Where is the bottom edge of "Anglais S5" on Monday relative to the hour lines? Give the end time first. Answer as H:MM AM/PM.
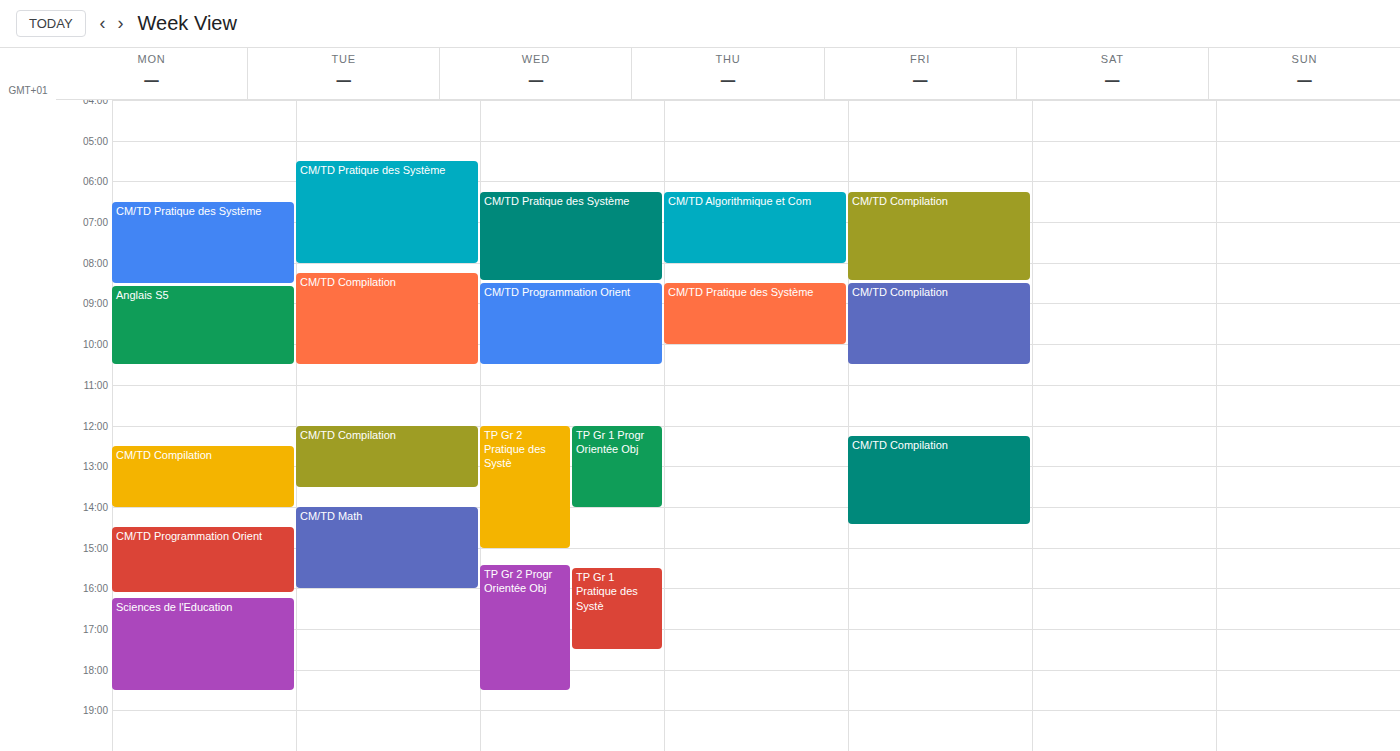
10:30 AM -- halfway between the 10 AM and 11 AM lines.